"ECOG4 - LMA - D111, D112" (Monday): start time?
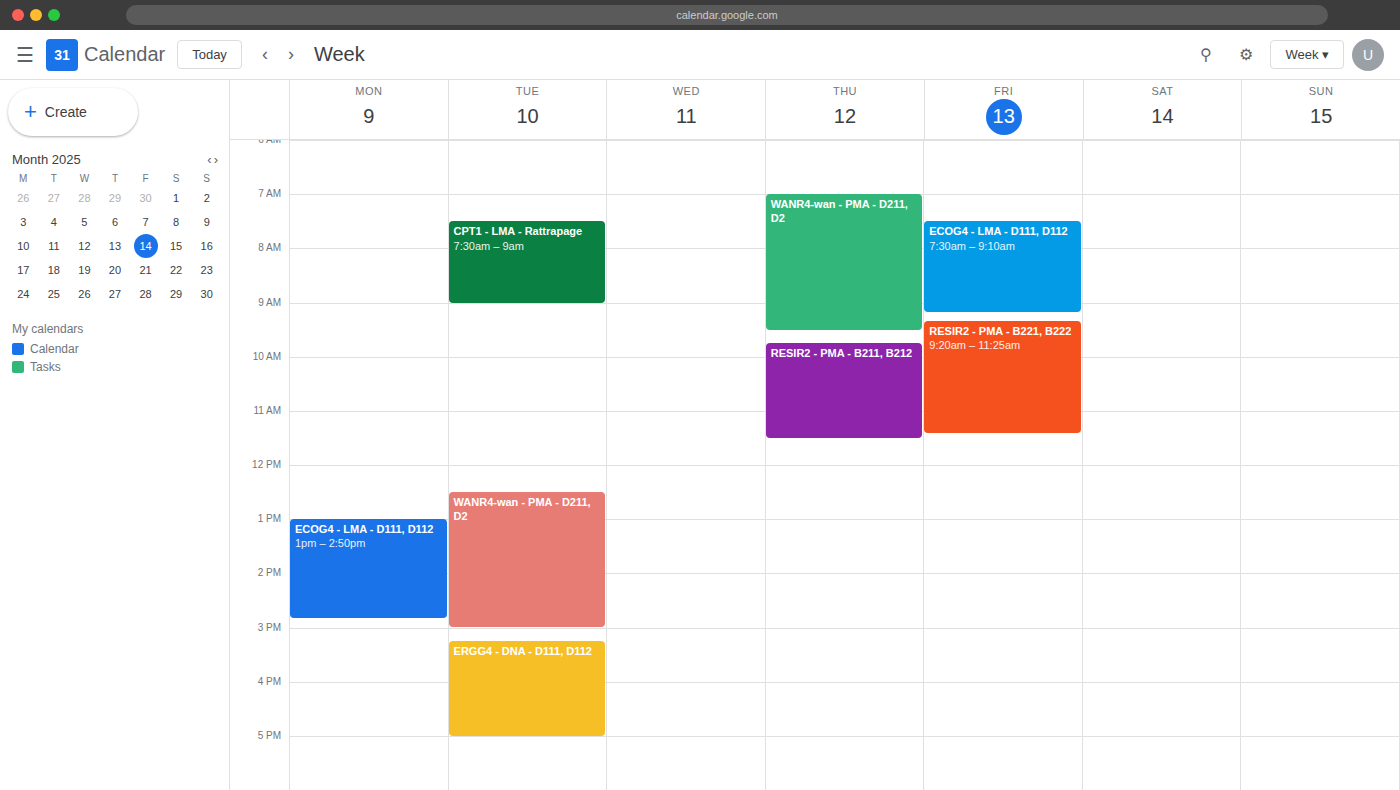
1:00 PM